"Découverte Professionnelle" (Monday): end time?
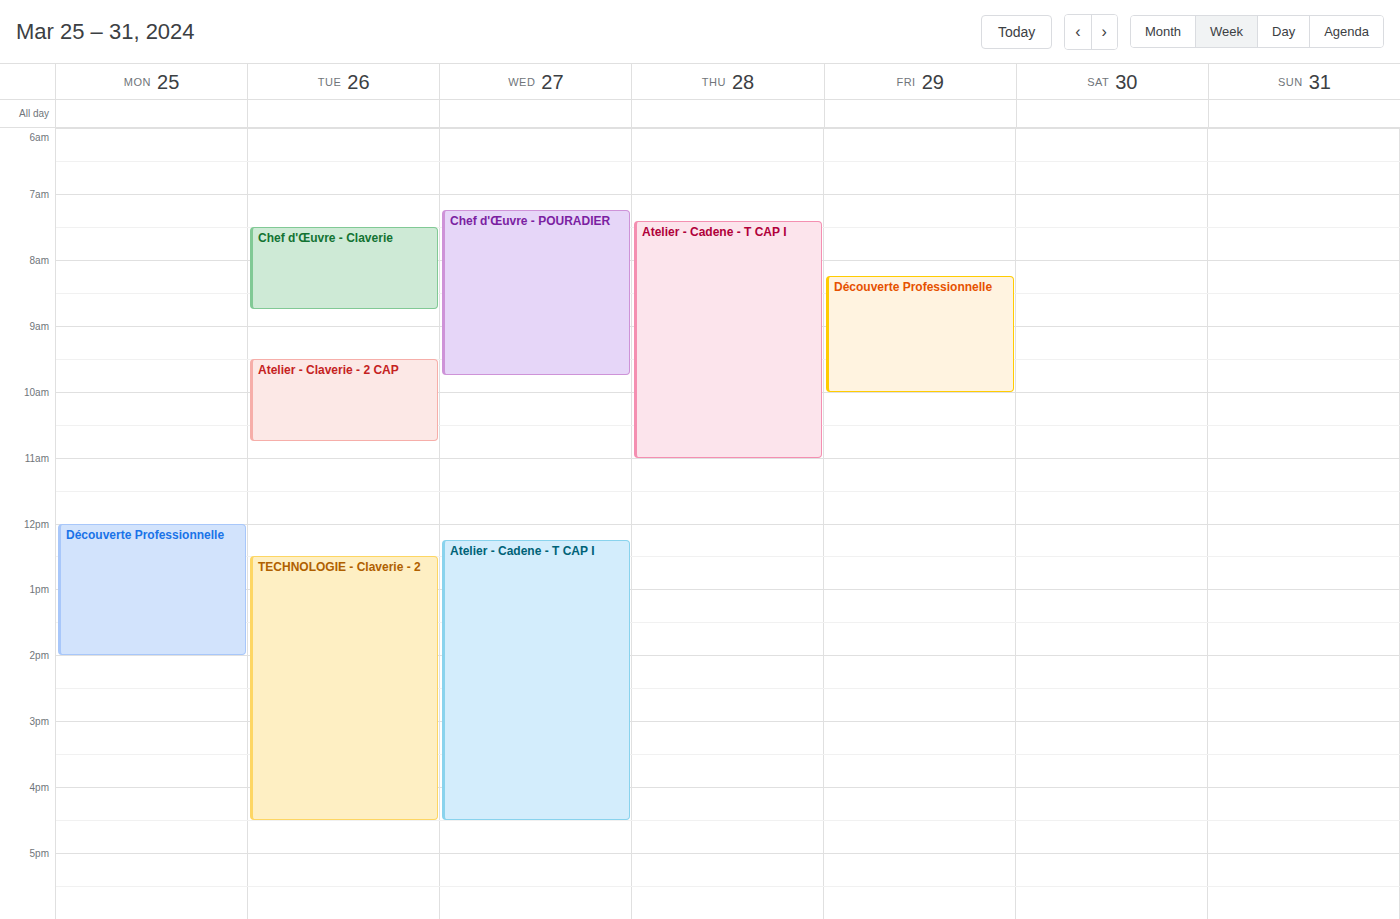
2:00 PM